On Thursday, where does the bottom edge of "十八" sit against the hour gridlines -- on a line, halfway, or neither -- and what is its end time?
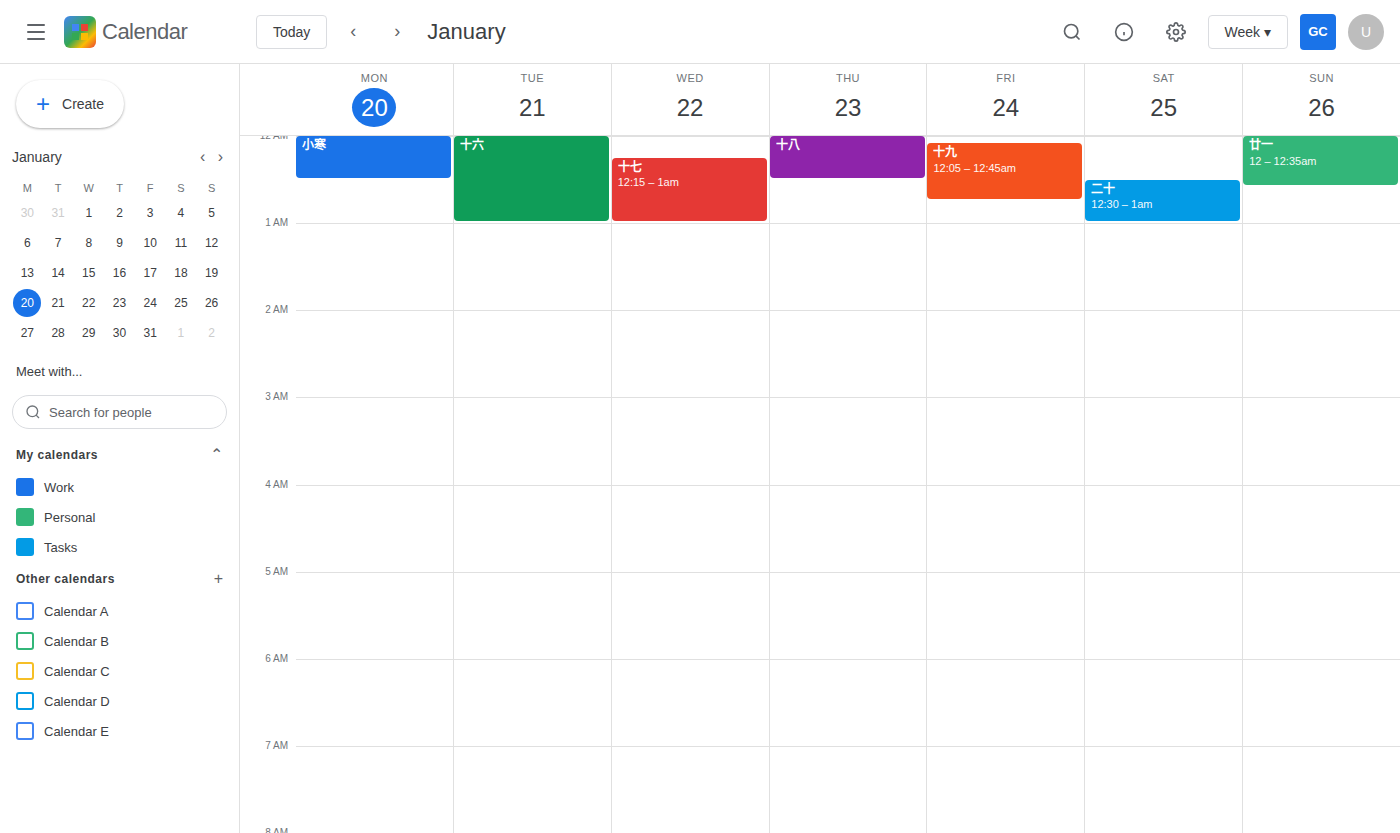
12:30 AM -- halfway between the 12 AM and 1 AM lines.